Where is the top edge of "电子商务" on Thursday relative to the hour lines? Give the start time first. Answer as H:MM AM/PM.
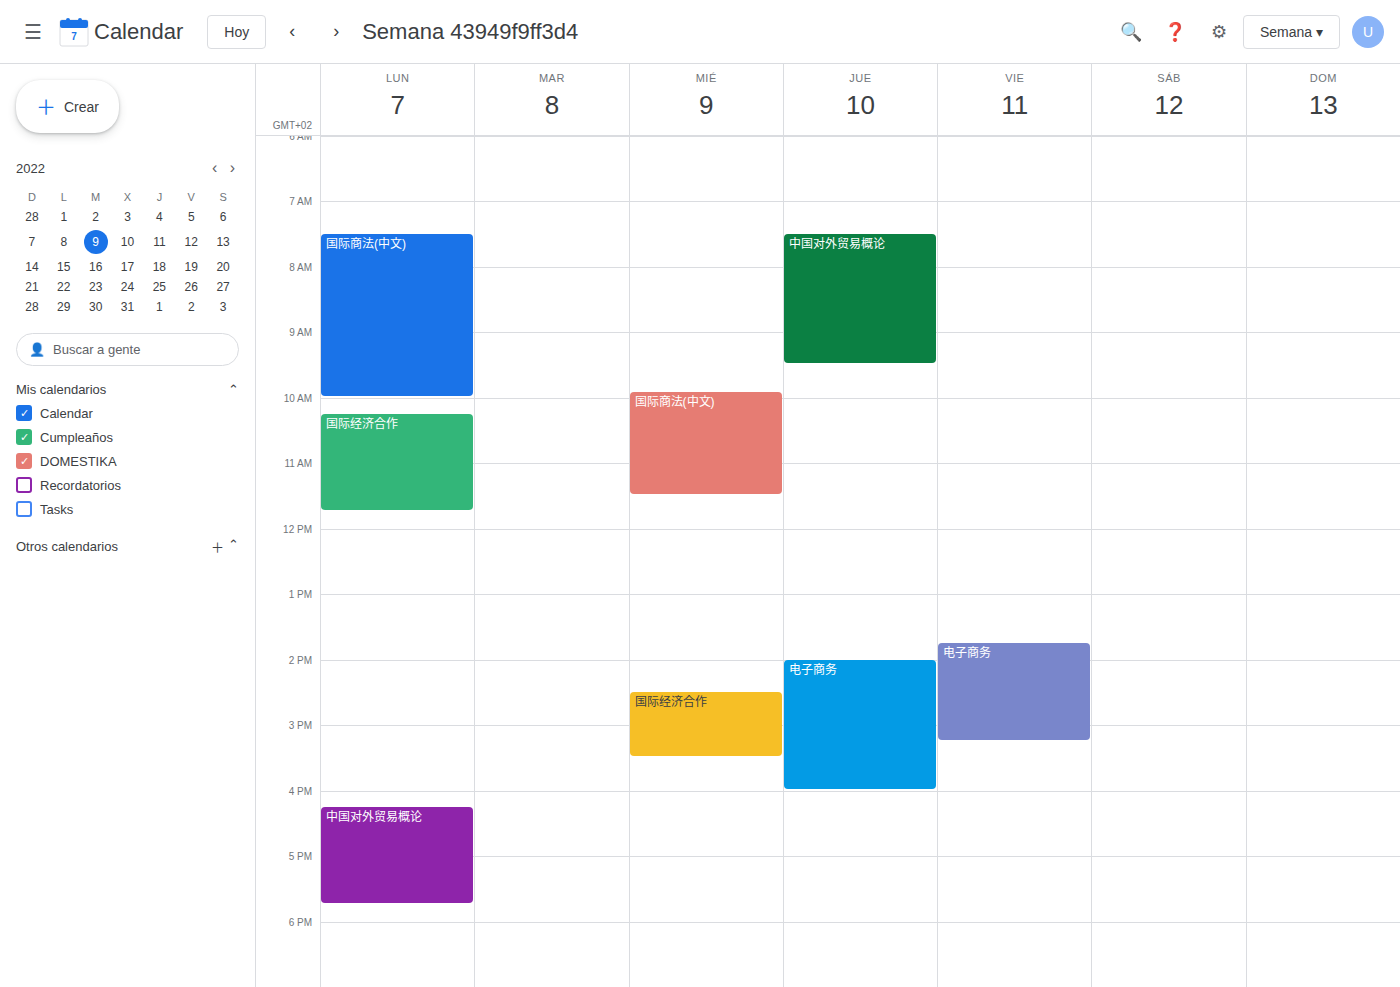
2:00 PM -- exactly on the 2 PM line.